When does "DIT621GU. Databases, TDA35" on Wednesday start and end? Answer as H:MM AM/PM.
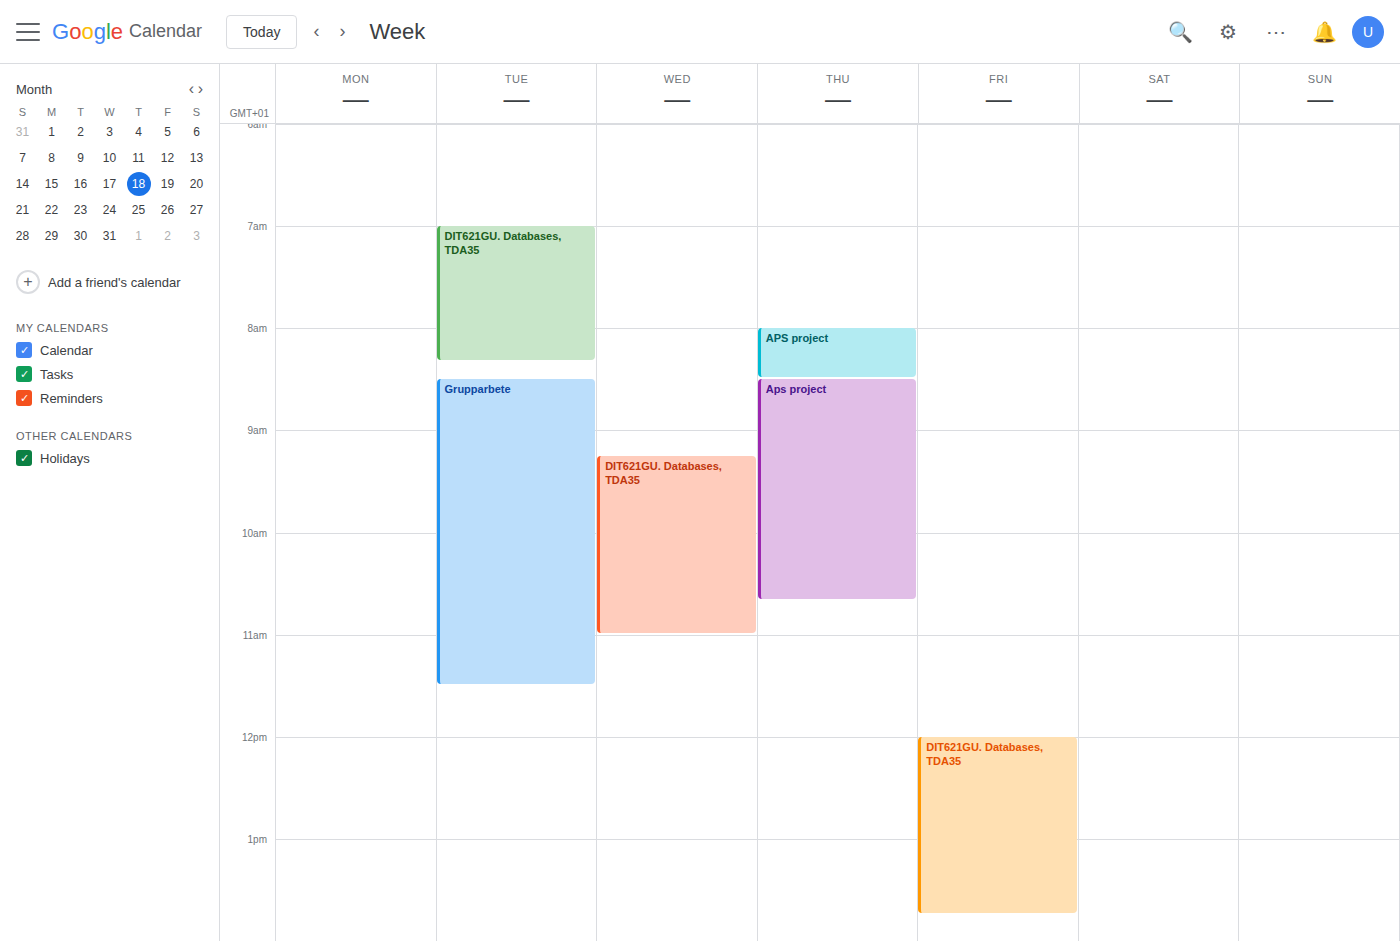
9:15 AM to 11:00 AM